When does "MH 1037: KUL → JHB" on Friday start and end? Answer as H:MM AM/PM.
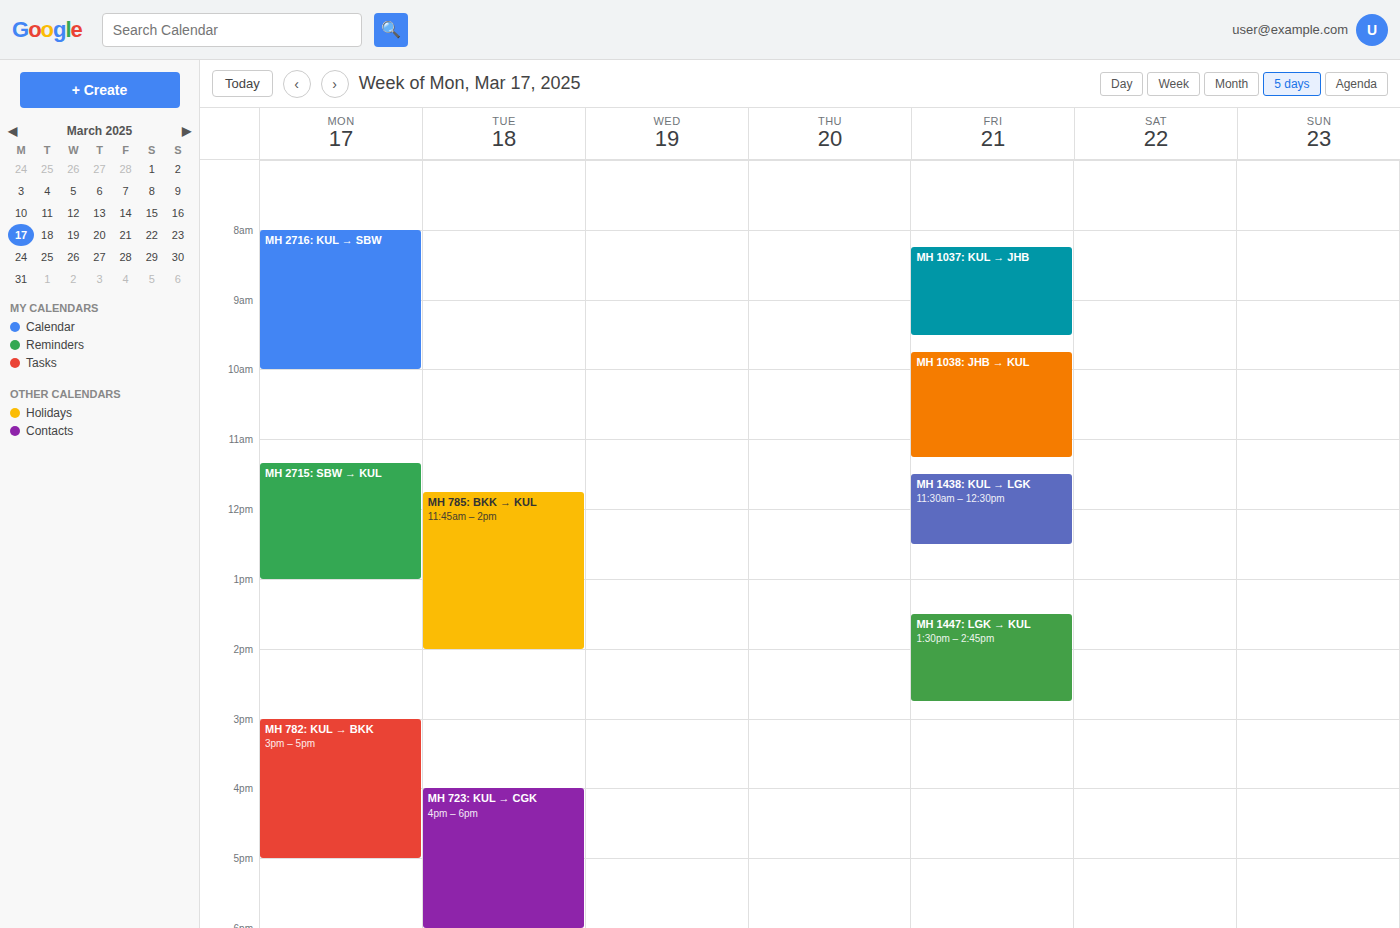
8:15 AM to 9:30 AM